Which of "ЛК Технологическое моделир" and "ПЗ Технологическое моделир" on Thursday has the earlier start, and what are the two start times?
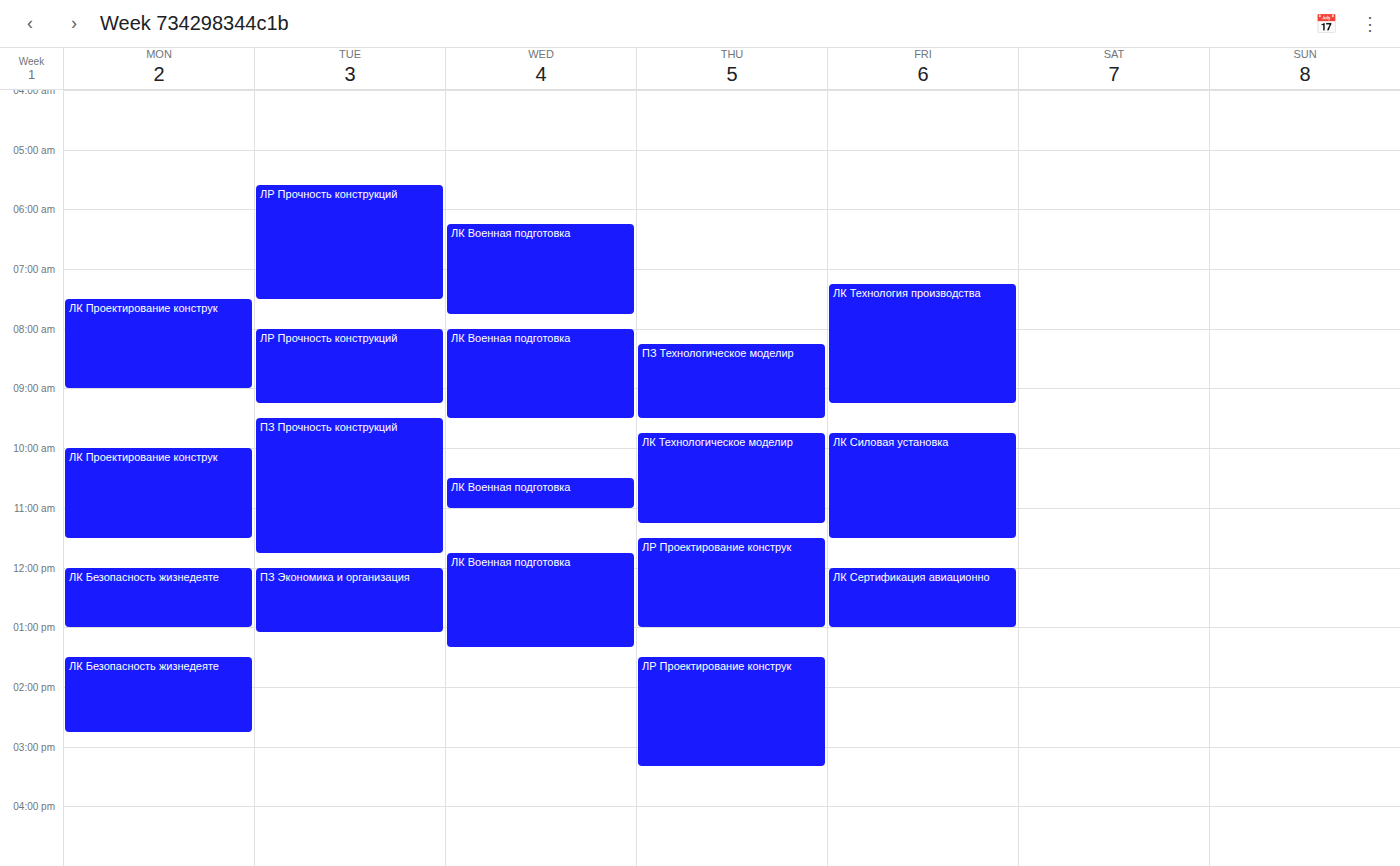
"ПЗ Технологическое моделир" 8:15 AM; "ЛК Технологическое моделир" 9:45 AM.